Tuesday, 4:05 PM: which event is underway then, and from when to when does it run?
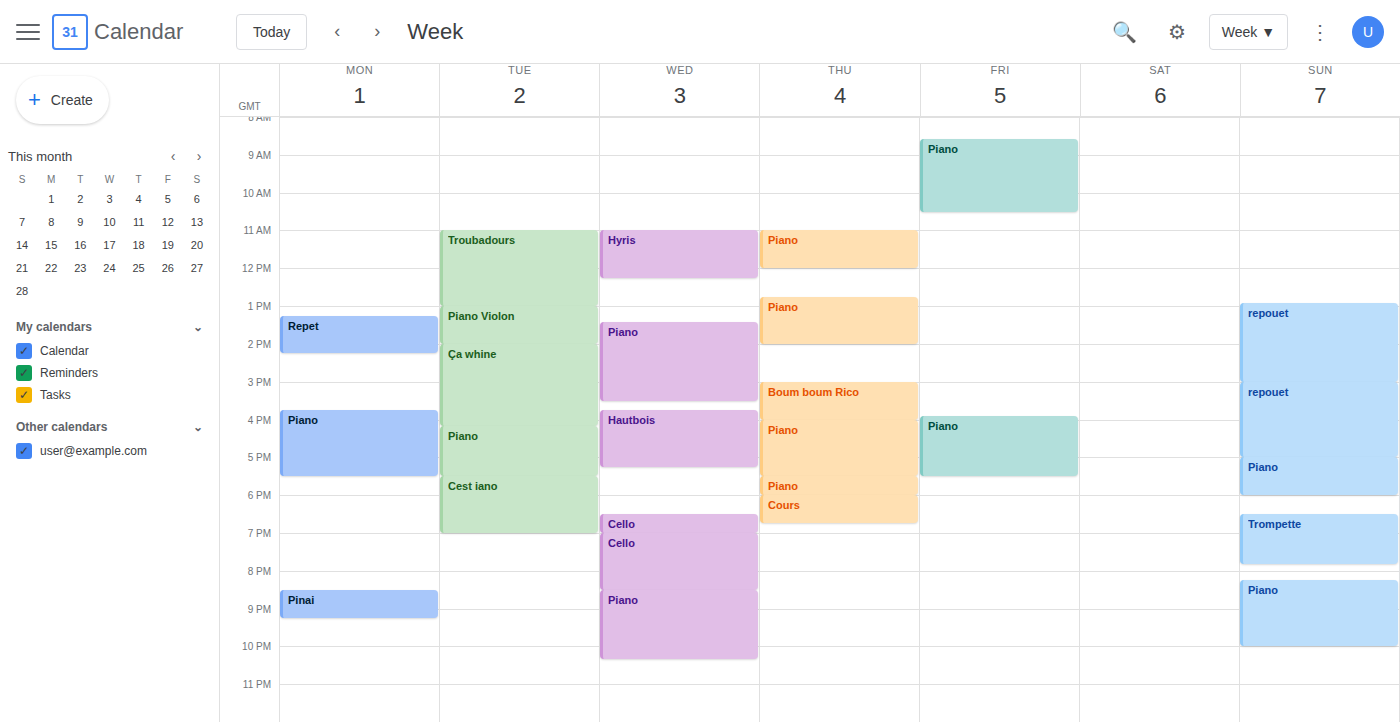
"Ça whine", 2:00 PM to 4:10 PM